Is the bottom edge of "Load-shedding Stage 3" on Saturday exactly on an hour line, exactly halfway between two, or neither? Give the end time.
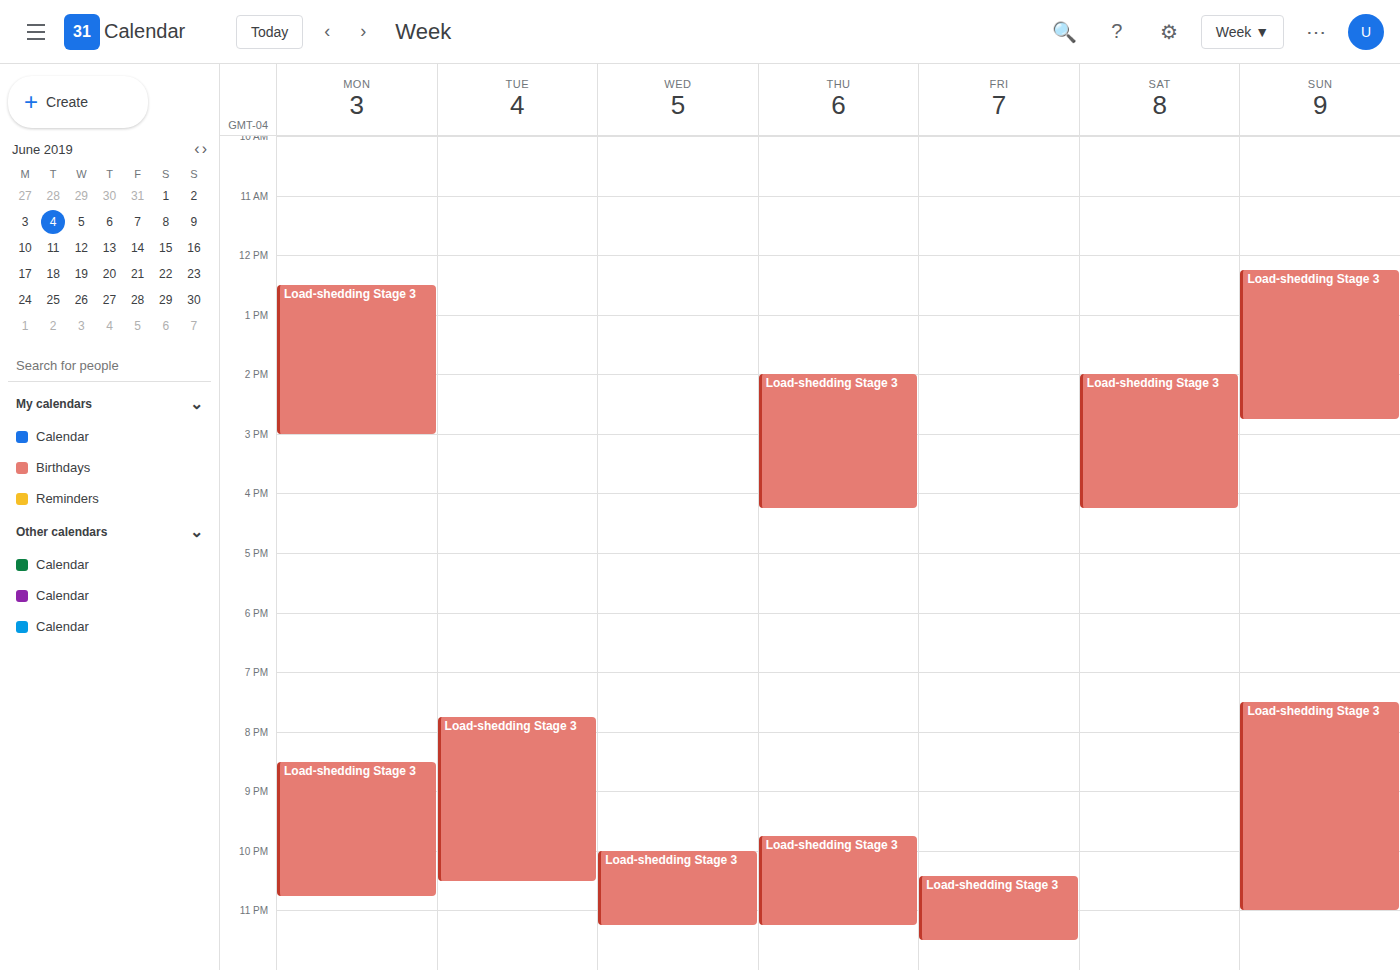
4:15 PM -- neither: a quarter of the way from the 4 PM line to the 5 PM line.